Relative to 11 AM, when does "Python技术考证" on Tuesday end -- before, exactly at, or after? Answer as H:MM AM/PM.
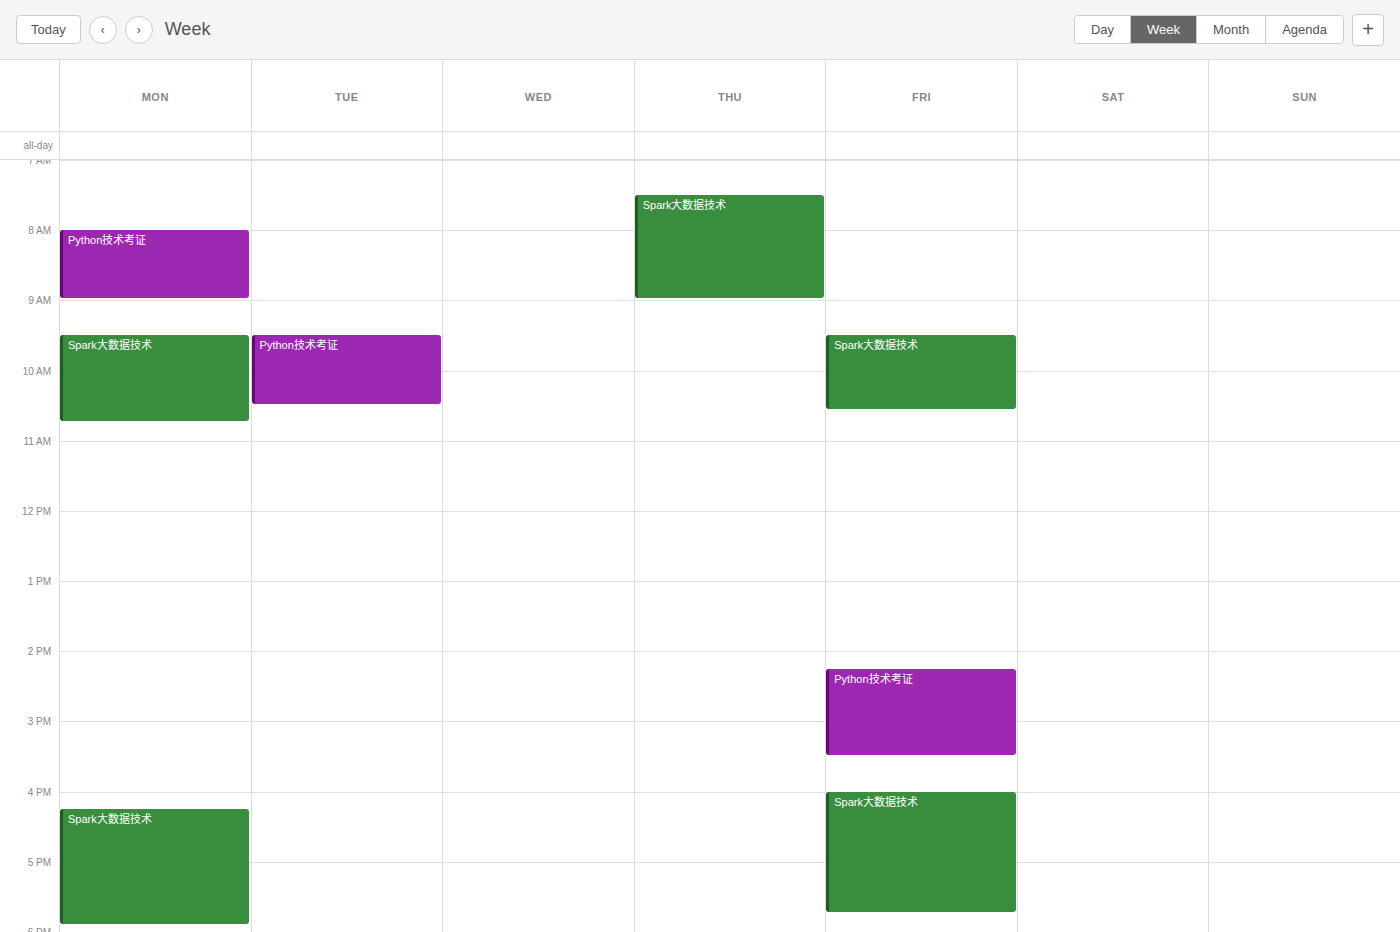
10:30 AM -- before 11 AM, 30 minutes above the 11 AM line.